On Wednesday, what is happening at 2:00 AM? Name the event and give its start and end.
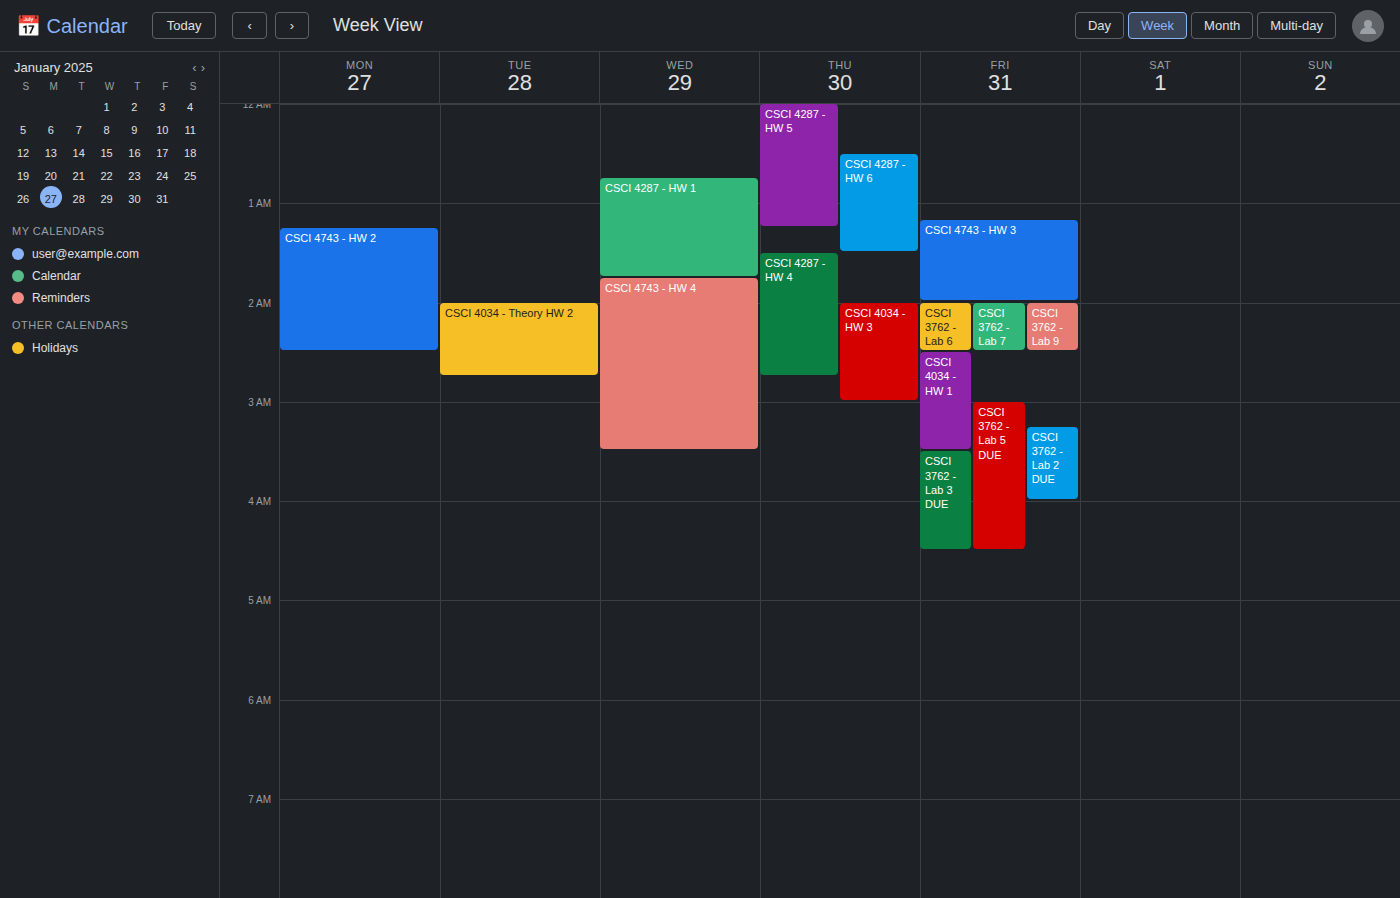
"CSCI 4743 - HW 4", 1:45 AM to 3:30 AM